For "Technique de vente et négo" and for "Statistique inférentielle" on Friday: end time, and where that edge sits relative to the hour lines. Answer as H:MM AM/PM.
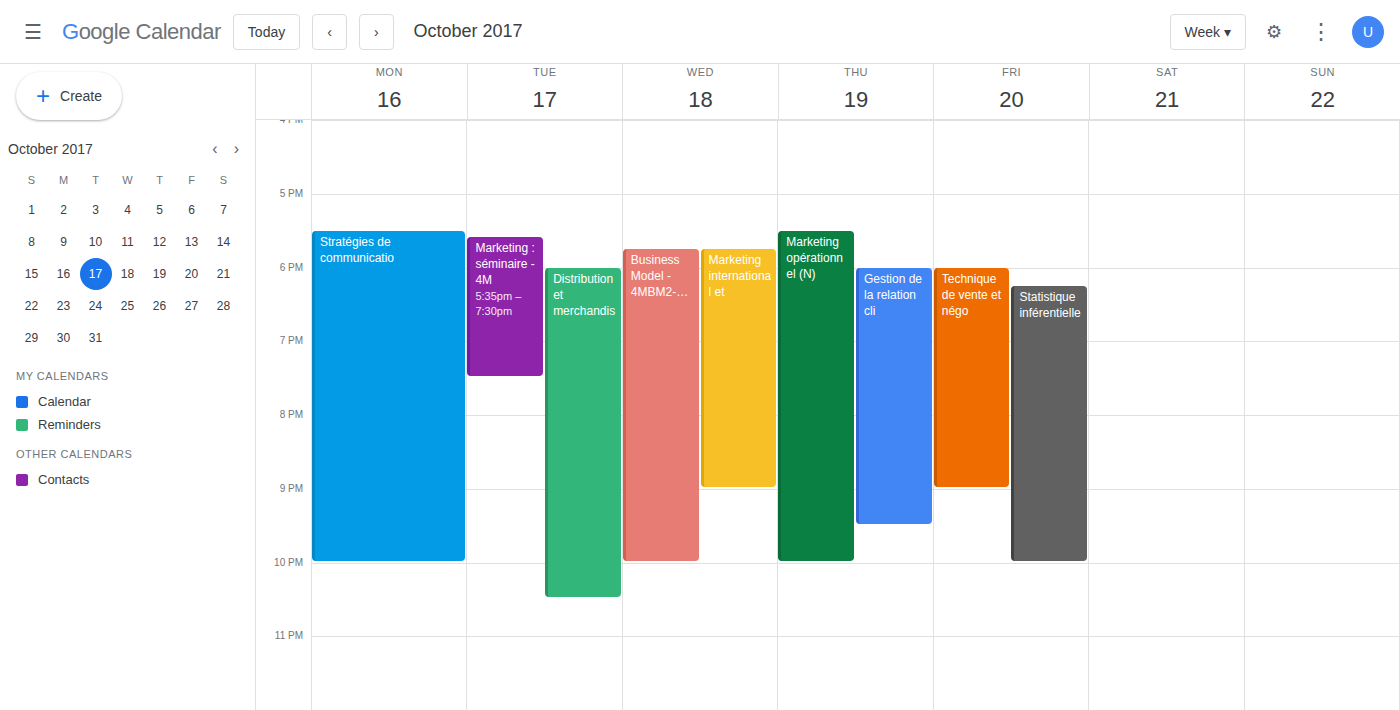
"Technique de vente et négo": 9:00 PM, exactly on the 9 PM line. "Statistique inférentielle": 10:00 PM, exactly on the 10 PM line.